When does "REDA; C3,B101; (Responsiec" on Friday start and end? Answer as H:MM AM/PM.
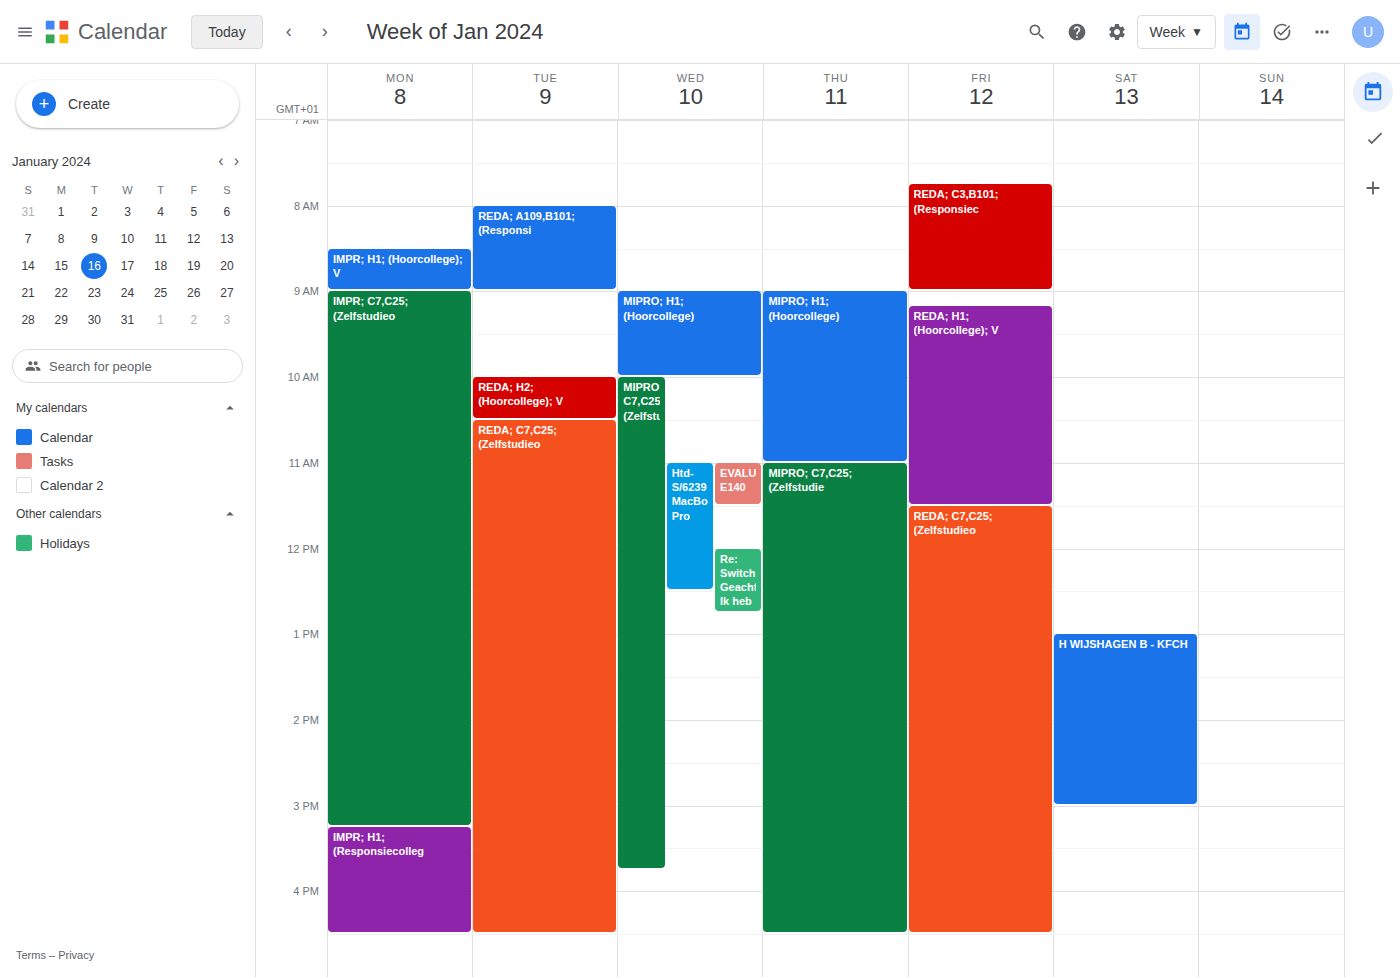
7:45 AM to 9:00 AM